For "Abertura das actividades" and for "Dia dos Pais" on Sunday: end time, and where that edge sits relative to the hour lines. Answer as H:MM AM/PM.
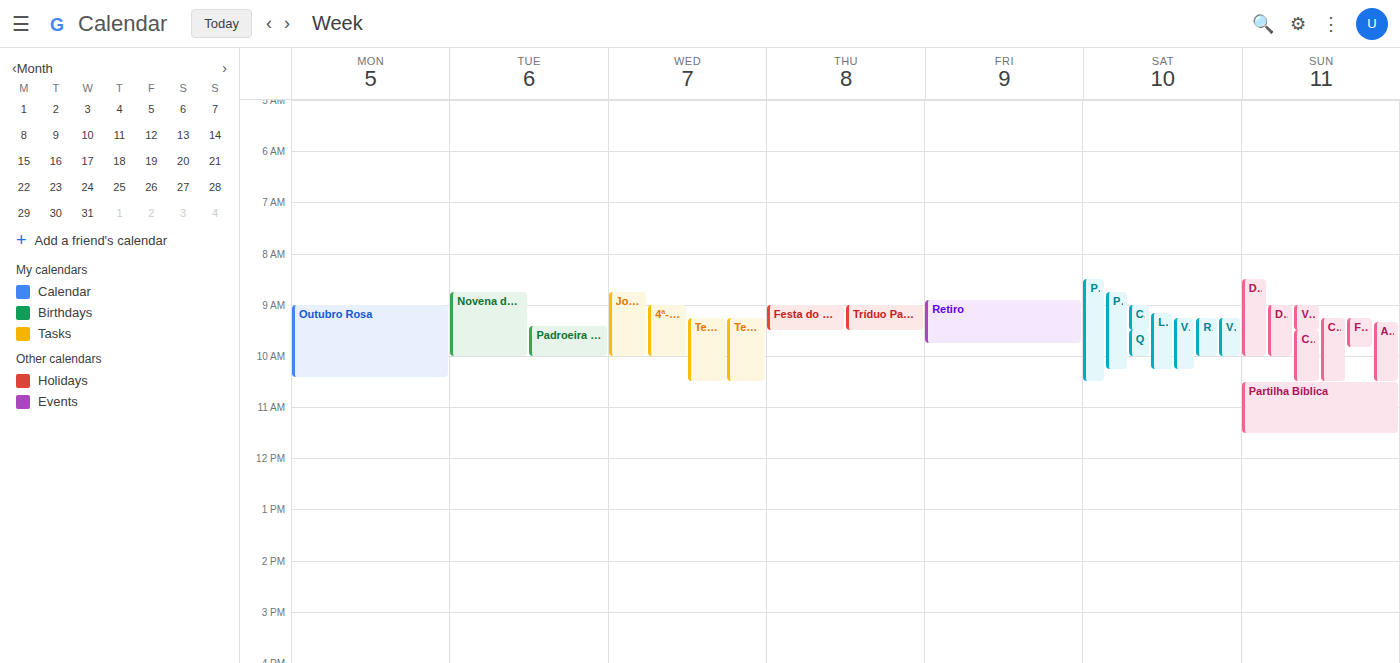
"Abertura das actividades": 10:30 AM, halfway between the 10 AM and 11 AM lines. "Dia dos Pais": 10:00 AM, exactly on the 10 AM line.